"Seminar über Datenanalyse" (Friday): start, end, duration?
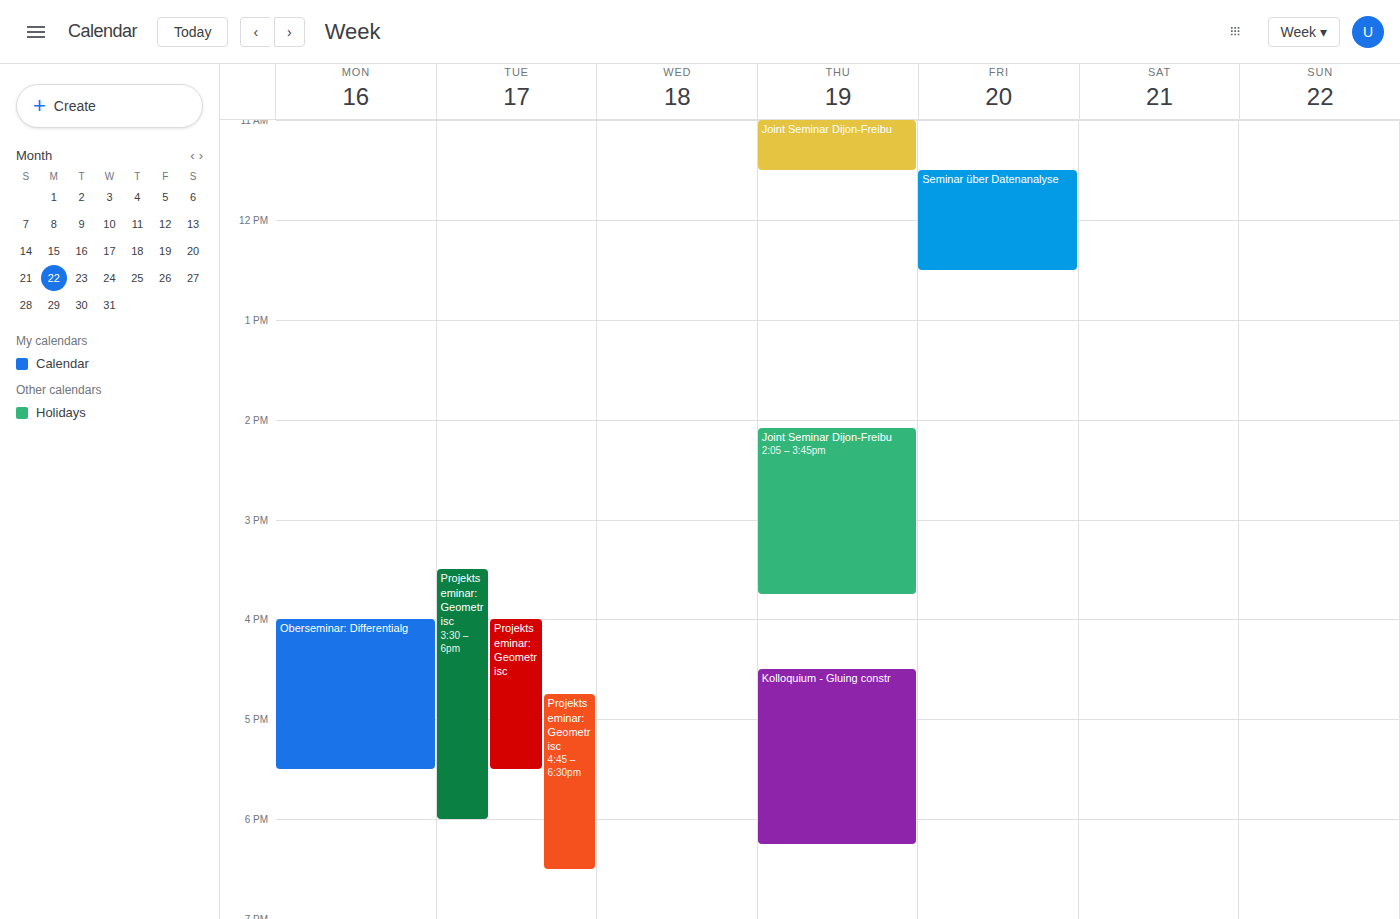
11:30 AM to 12:30 PM, 1 hour